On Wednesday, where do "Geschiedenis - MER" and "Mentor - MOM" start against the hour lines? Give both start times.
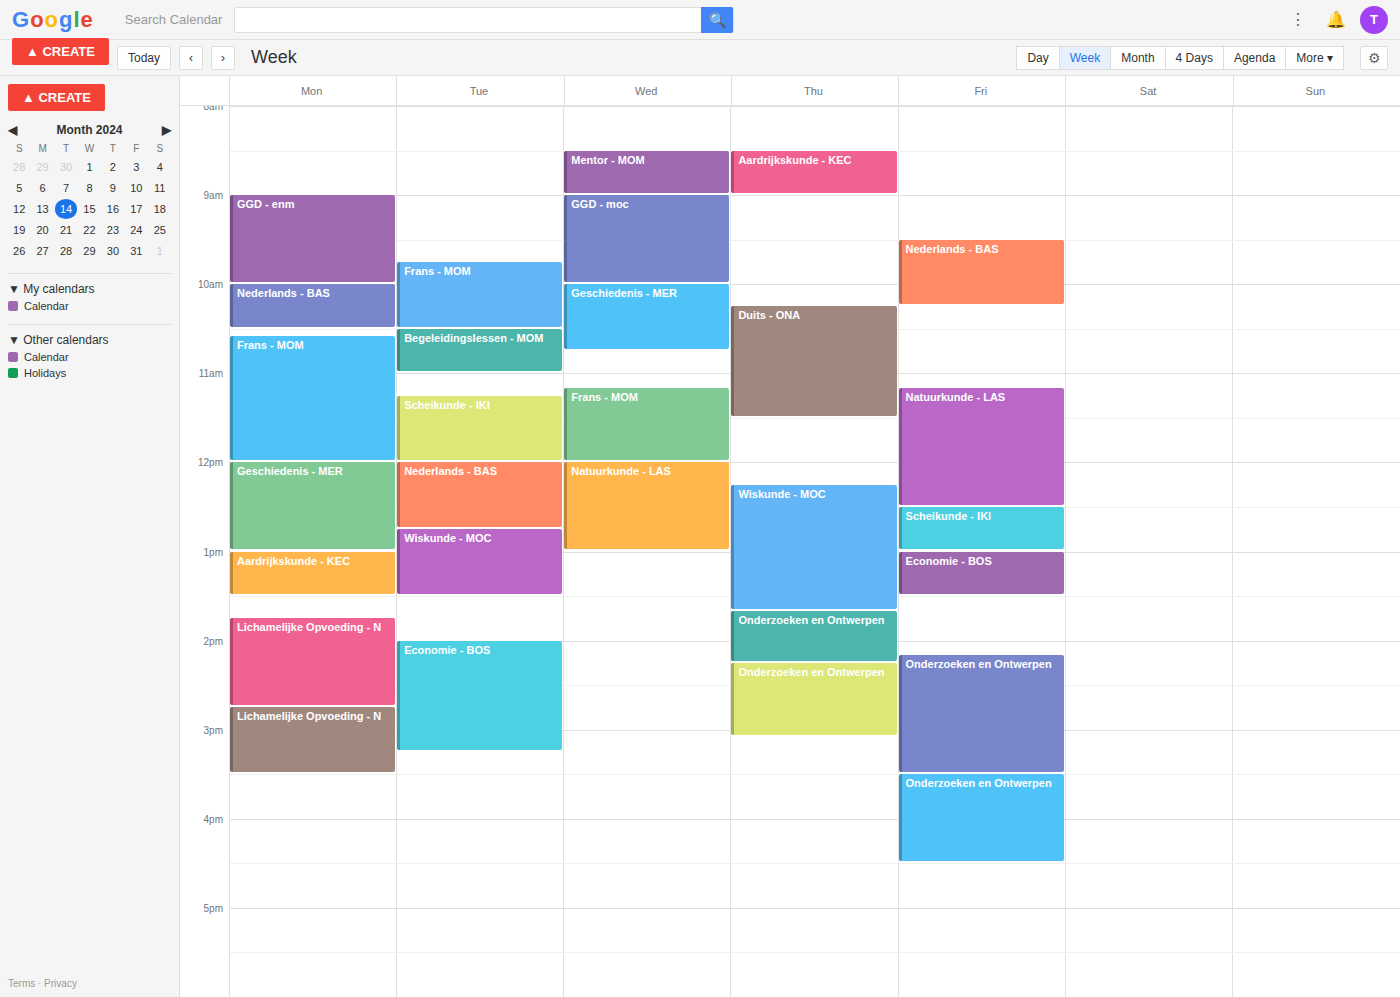
"Geschiedenis - MER": 10:00 AM, exactly on the 10 AM line. "Mentor - MOM": 8:30 AM, halfway between the 8 AM and 9 AM lines.